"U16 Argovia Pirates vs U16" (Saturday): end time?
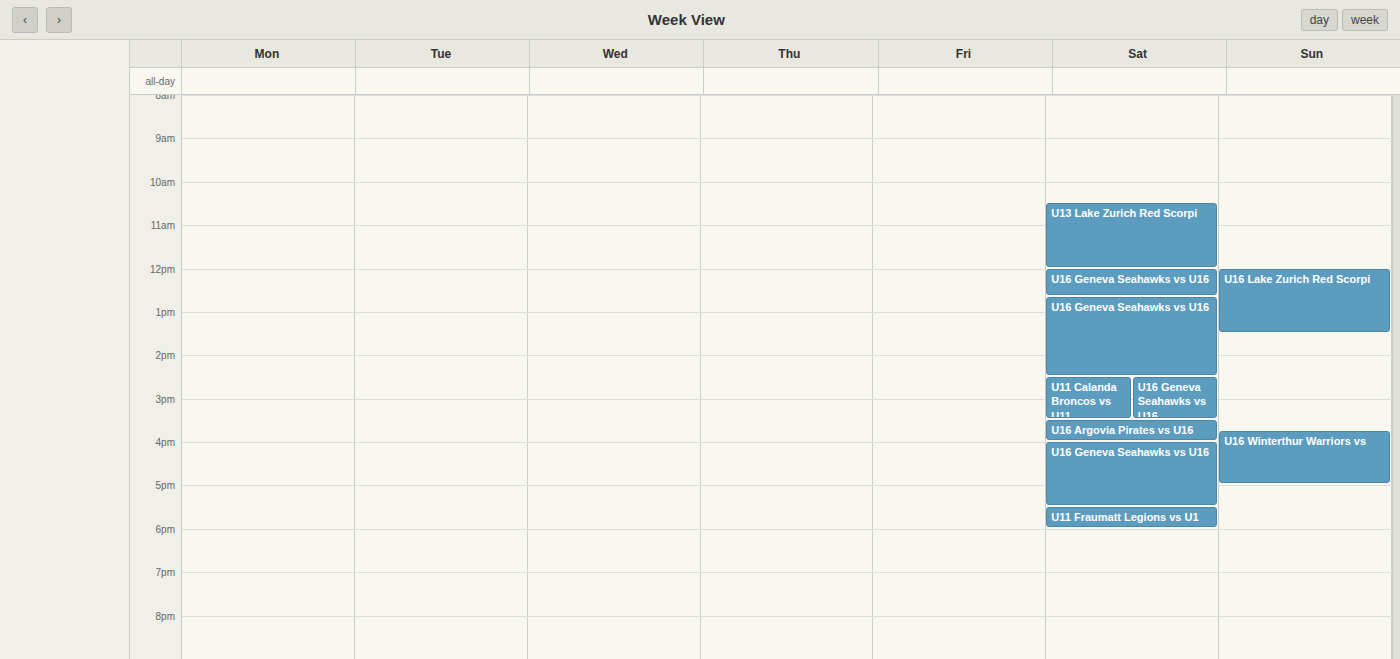
4:00 PM